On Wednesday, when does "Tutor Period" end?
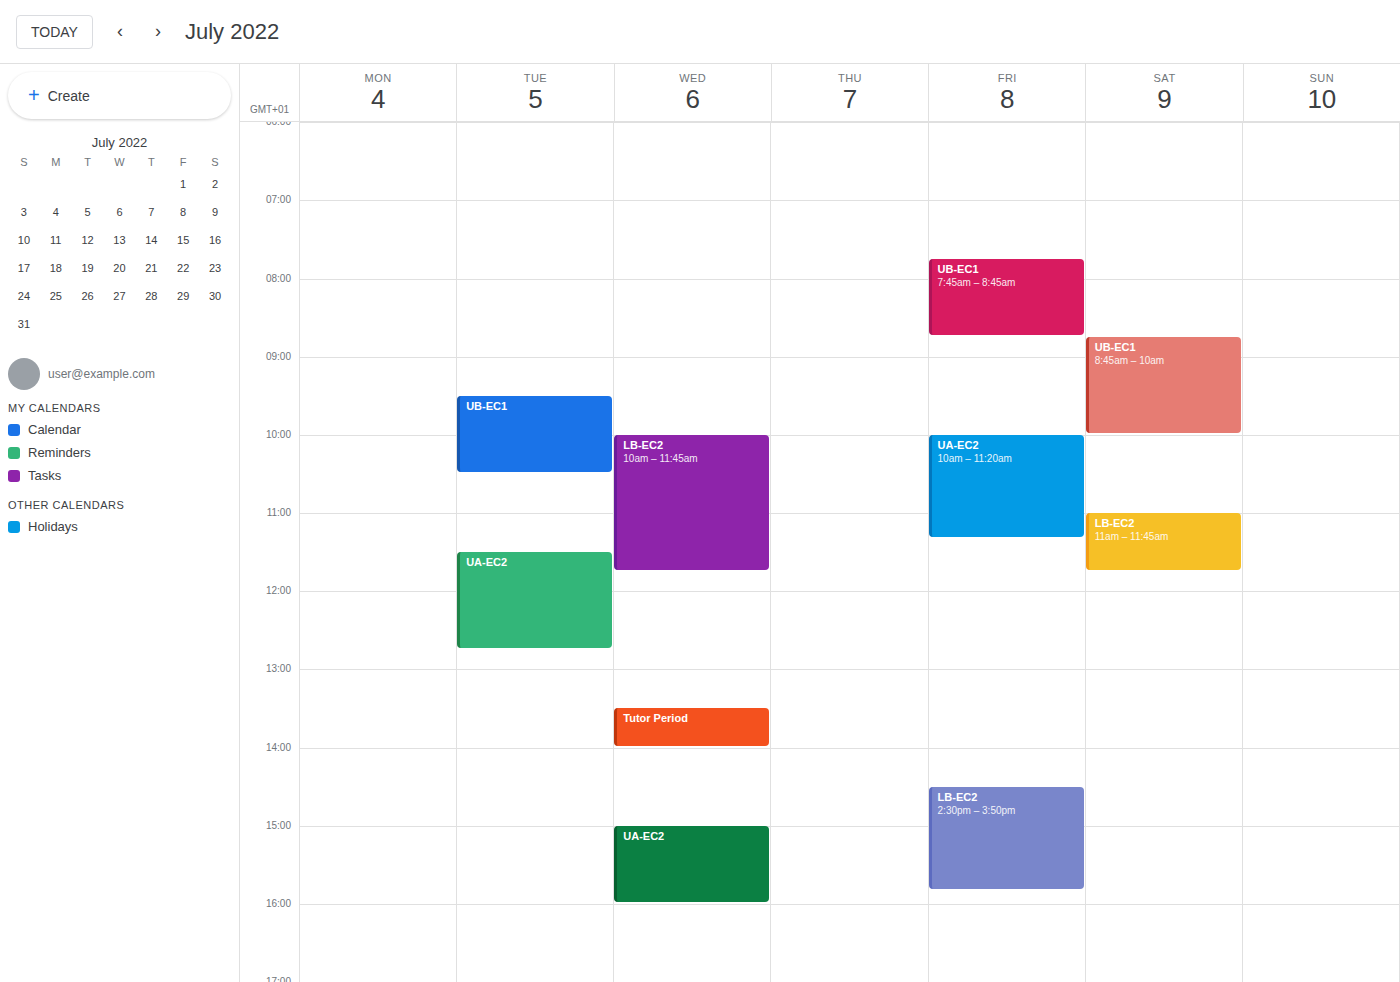
14:00